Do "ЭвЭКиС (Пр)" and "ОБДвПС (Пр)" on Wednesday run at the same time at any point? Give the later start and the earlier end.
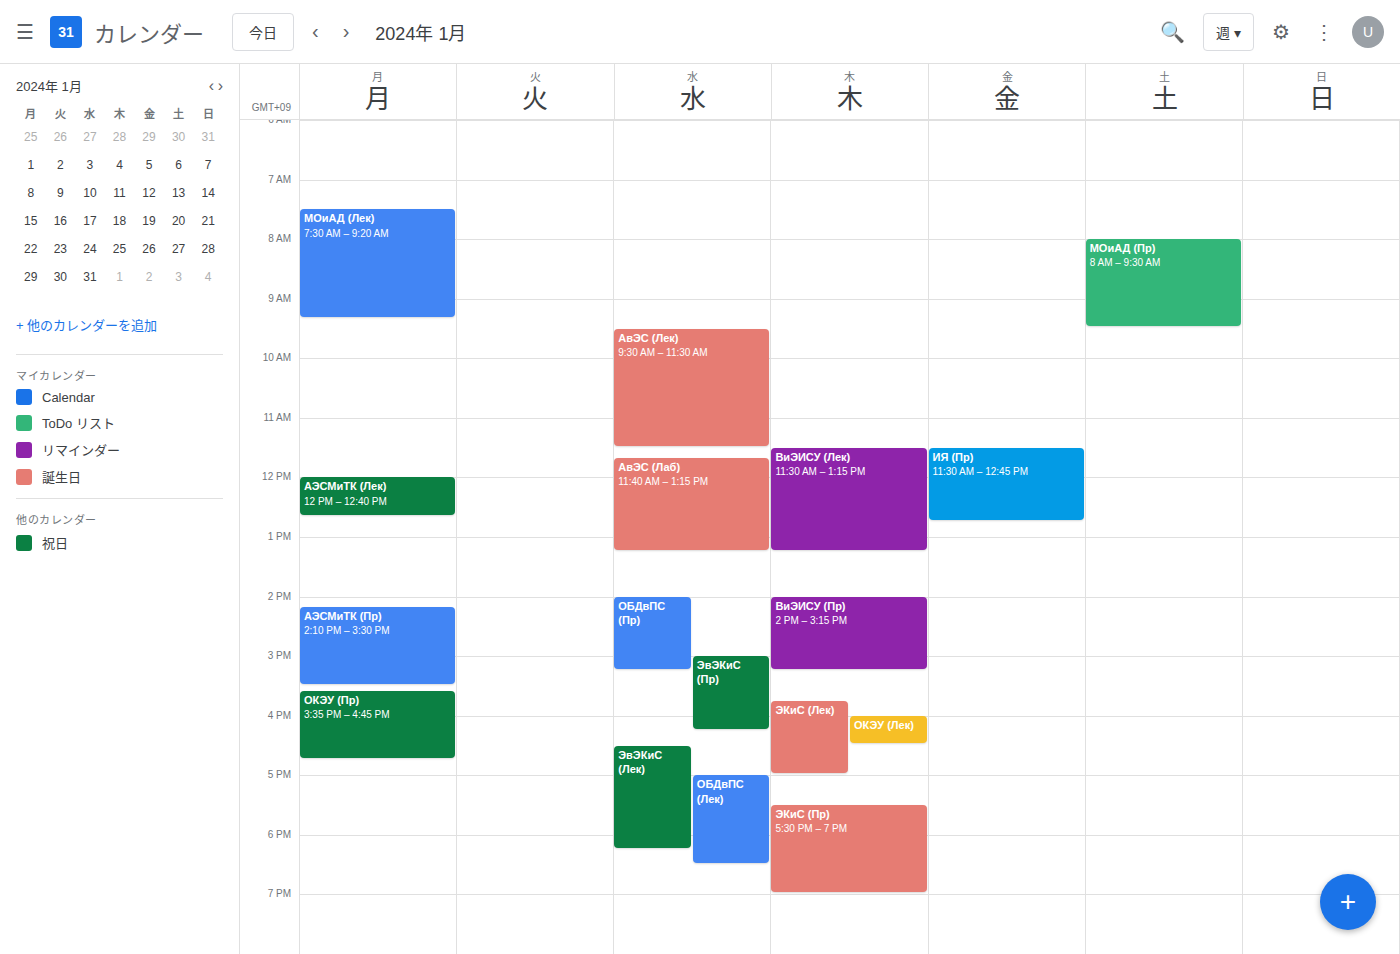
"ЭвЭКиС (Пр)" starts at 3:00 PM, before "ОБДвПС (Пр)" ends at 3:15 PM -- they overlap.